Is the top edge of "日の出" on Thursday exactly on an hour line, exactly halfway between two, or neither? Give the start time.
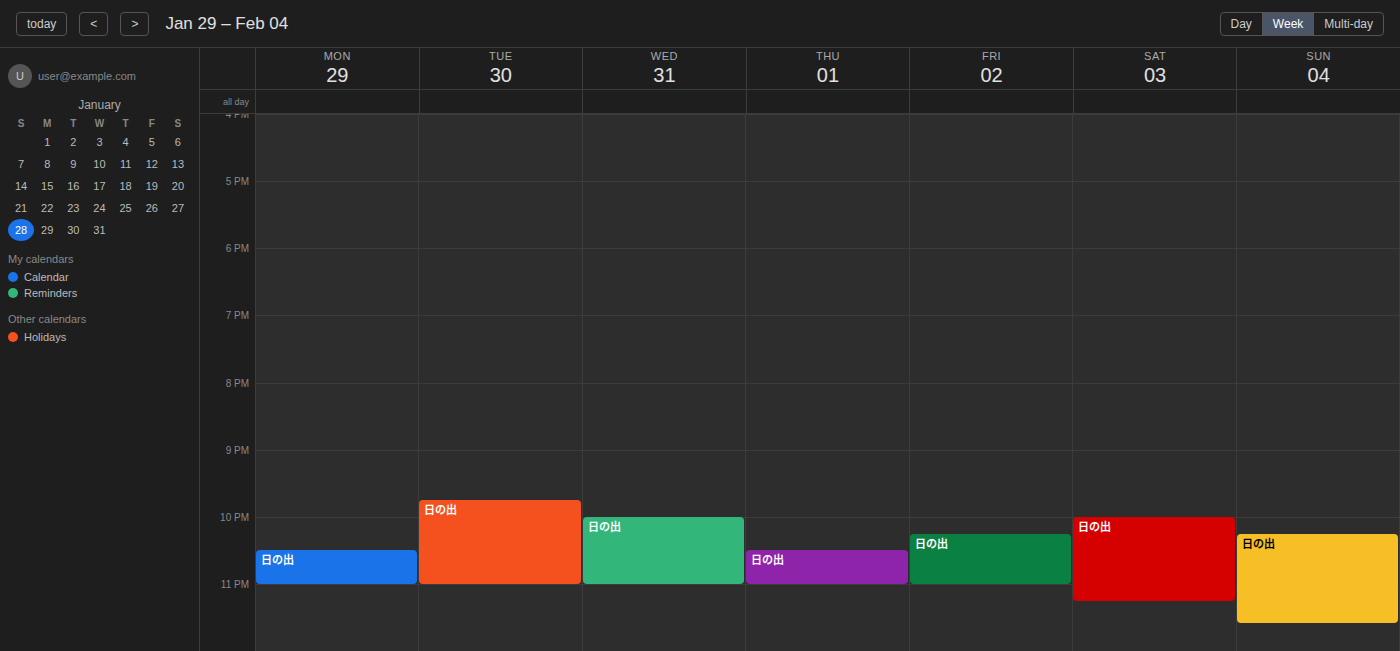
10:30 PM -- halfway between the 10 PM and 11 PM lines.